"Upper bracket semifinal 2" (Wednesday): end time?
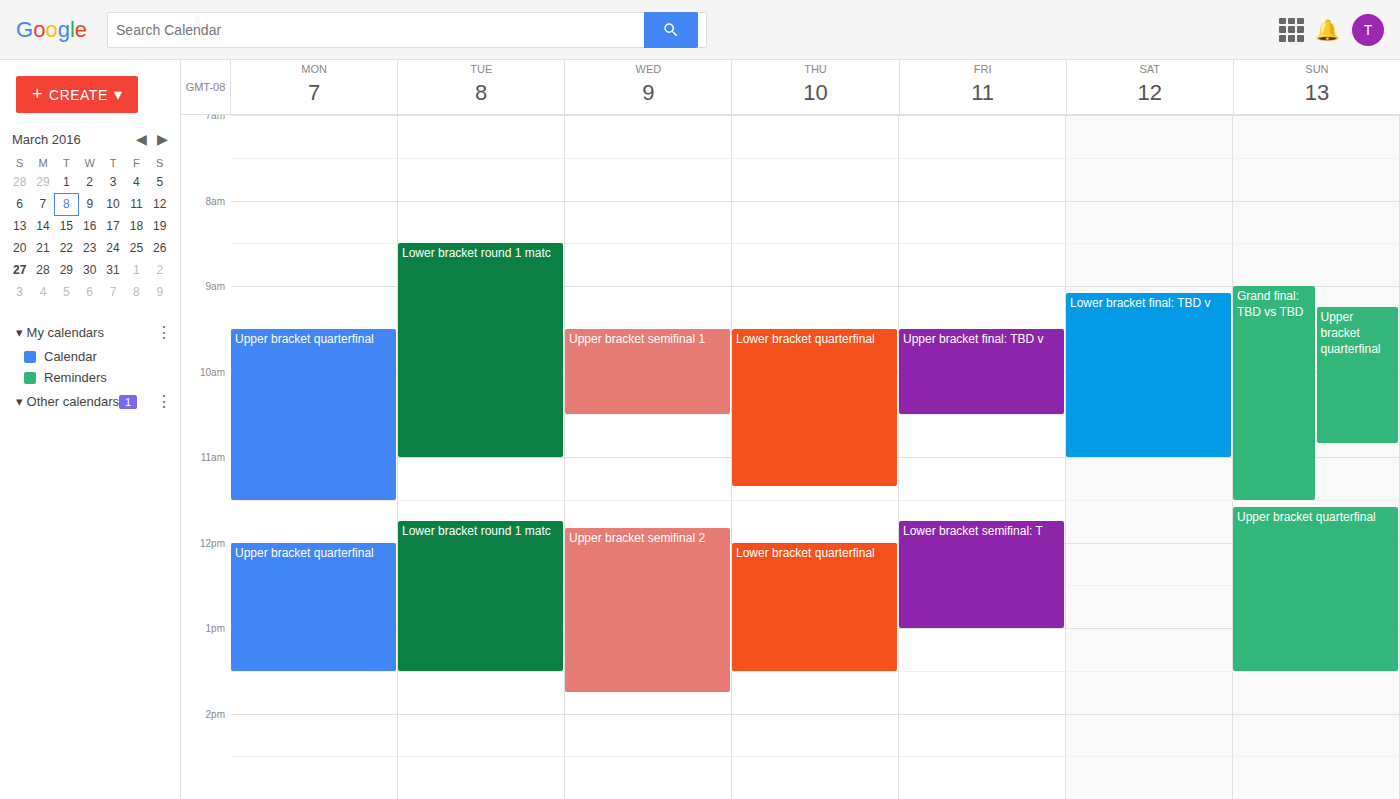
1:45 PM